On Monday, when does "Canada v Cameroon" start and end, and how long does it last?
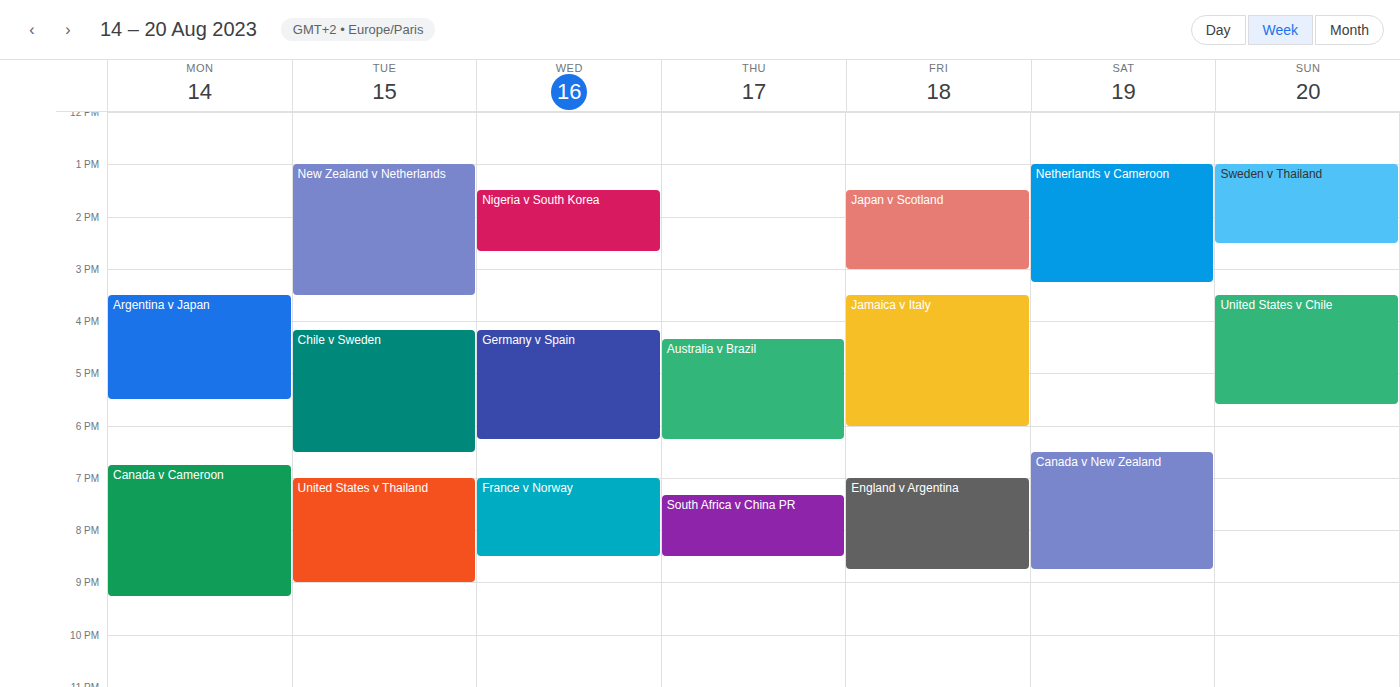
6:45 PM to 9:15 PM, 2 hours 30 minutes